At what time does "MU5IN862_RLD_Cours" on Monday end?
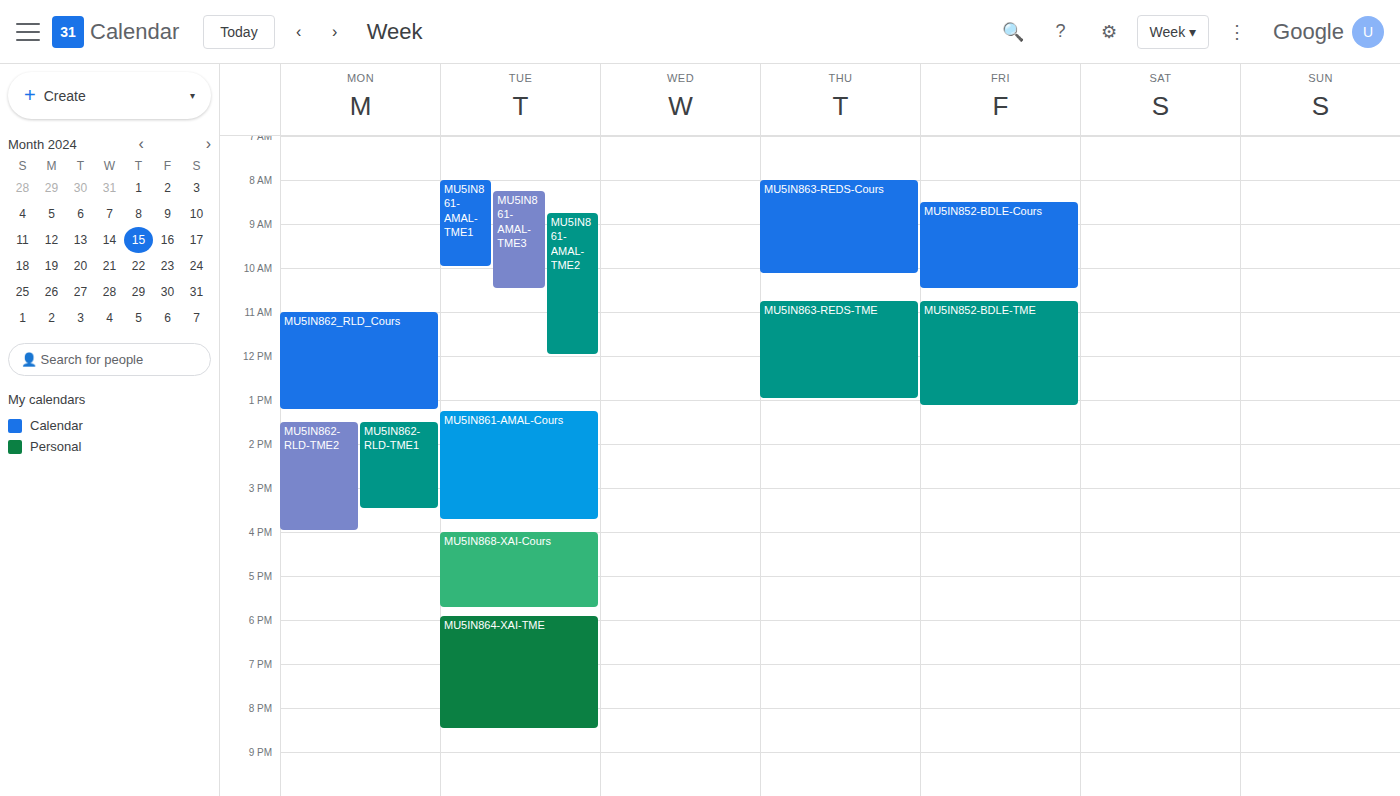
1:15 PM